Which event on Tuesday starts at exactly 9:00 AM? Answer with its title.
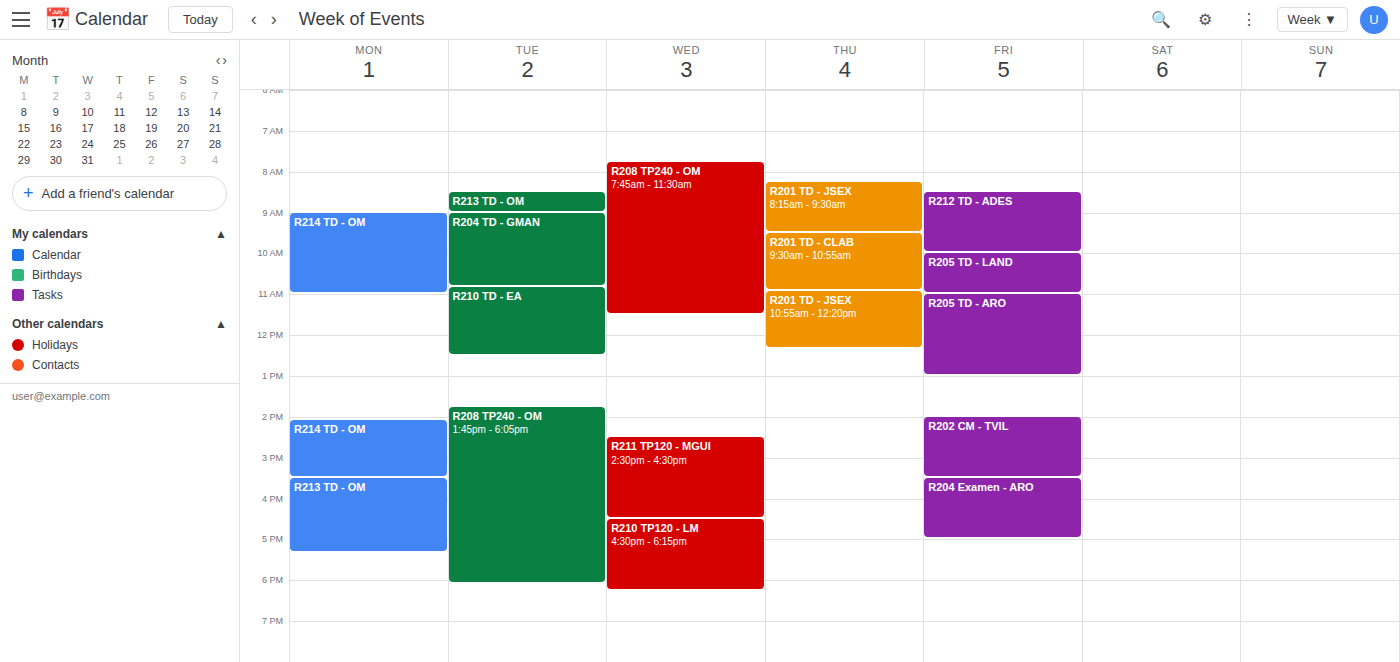
"R204 TD - GMAN"